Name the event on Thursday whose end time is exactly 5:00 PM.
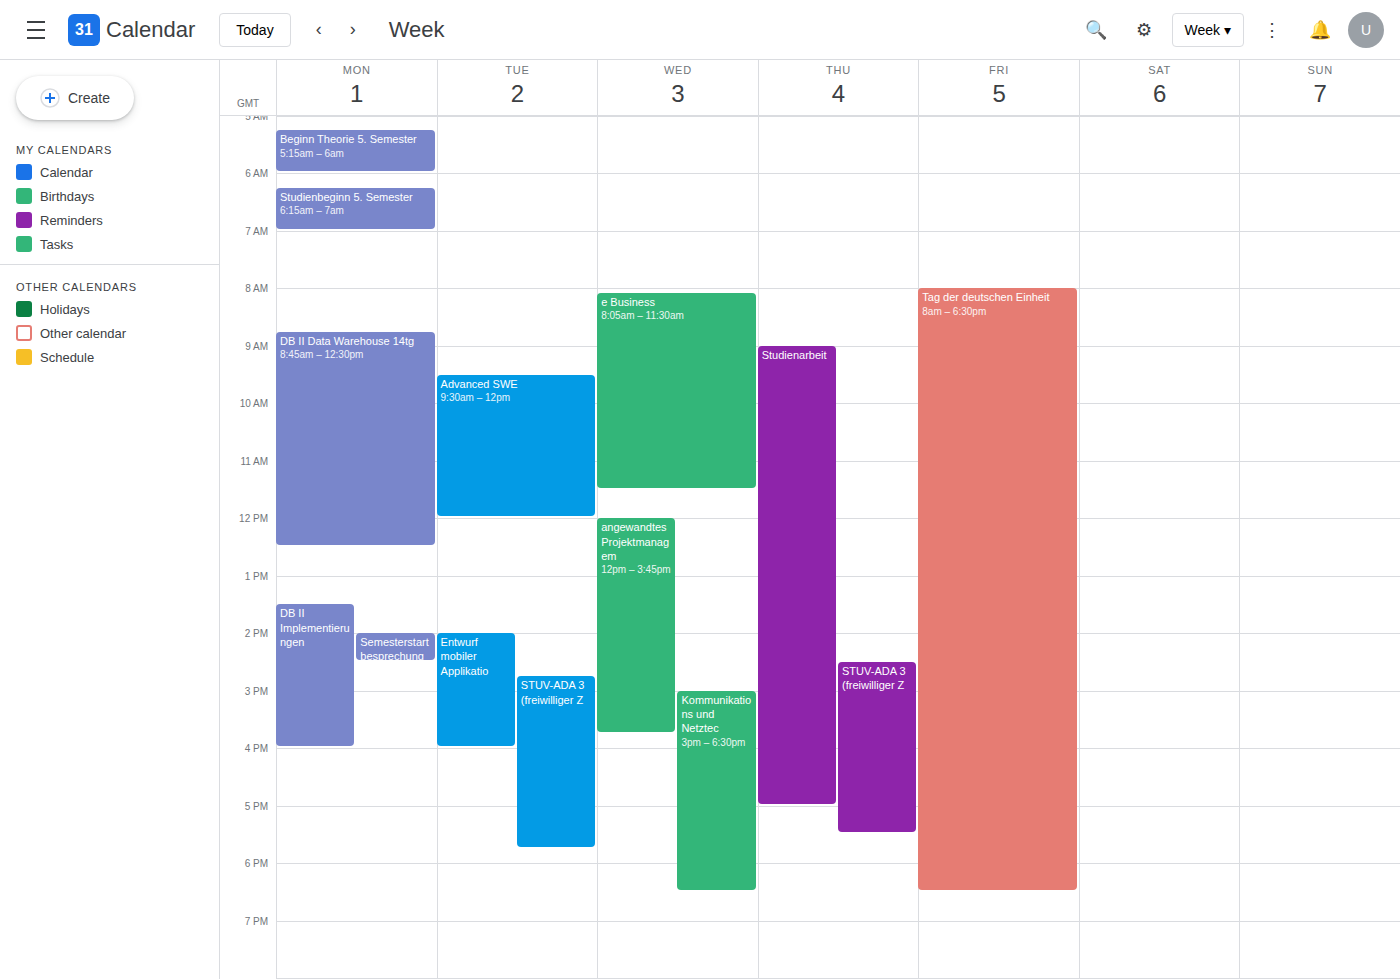
"Studienarbeit"